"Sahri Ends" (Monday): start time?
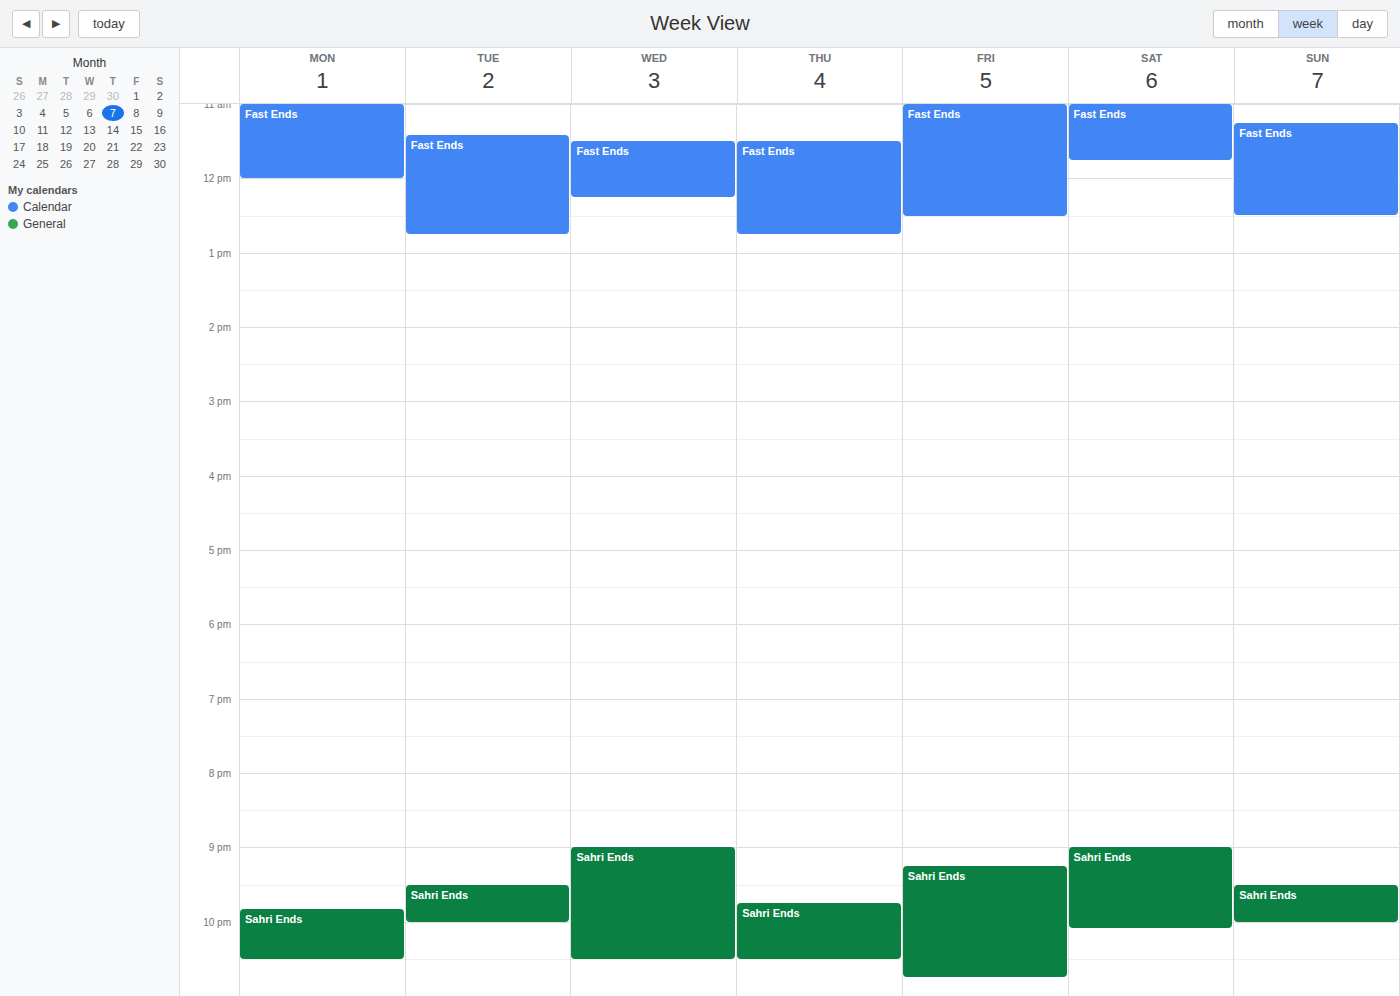
9:50 PM